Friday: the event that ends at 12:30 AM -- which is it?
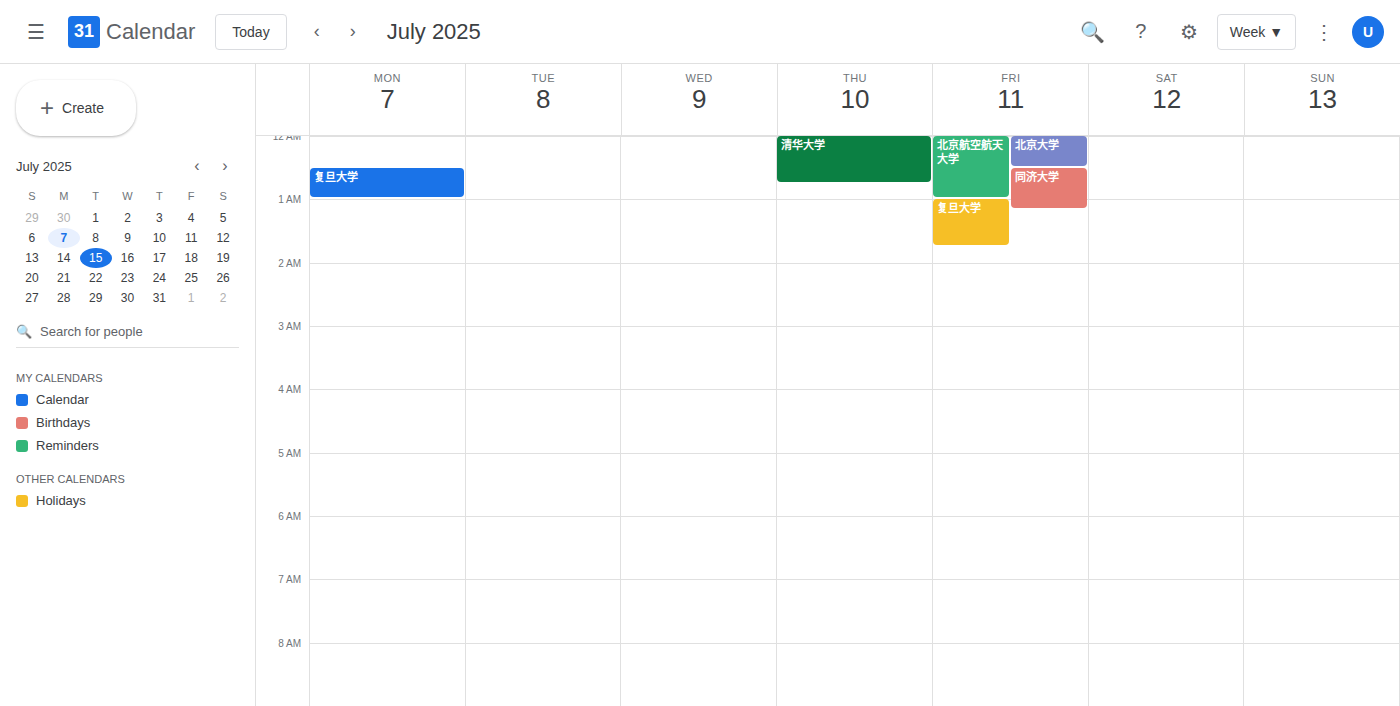
"北京大学"